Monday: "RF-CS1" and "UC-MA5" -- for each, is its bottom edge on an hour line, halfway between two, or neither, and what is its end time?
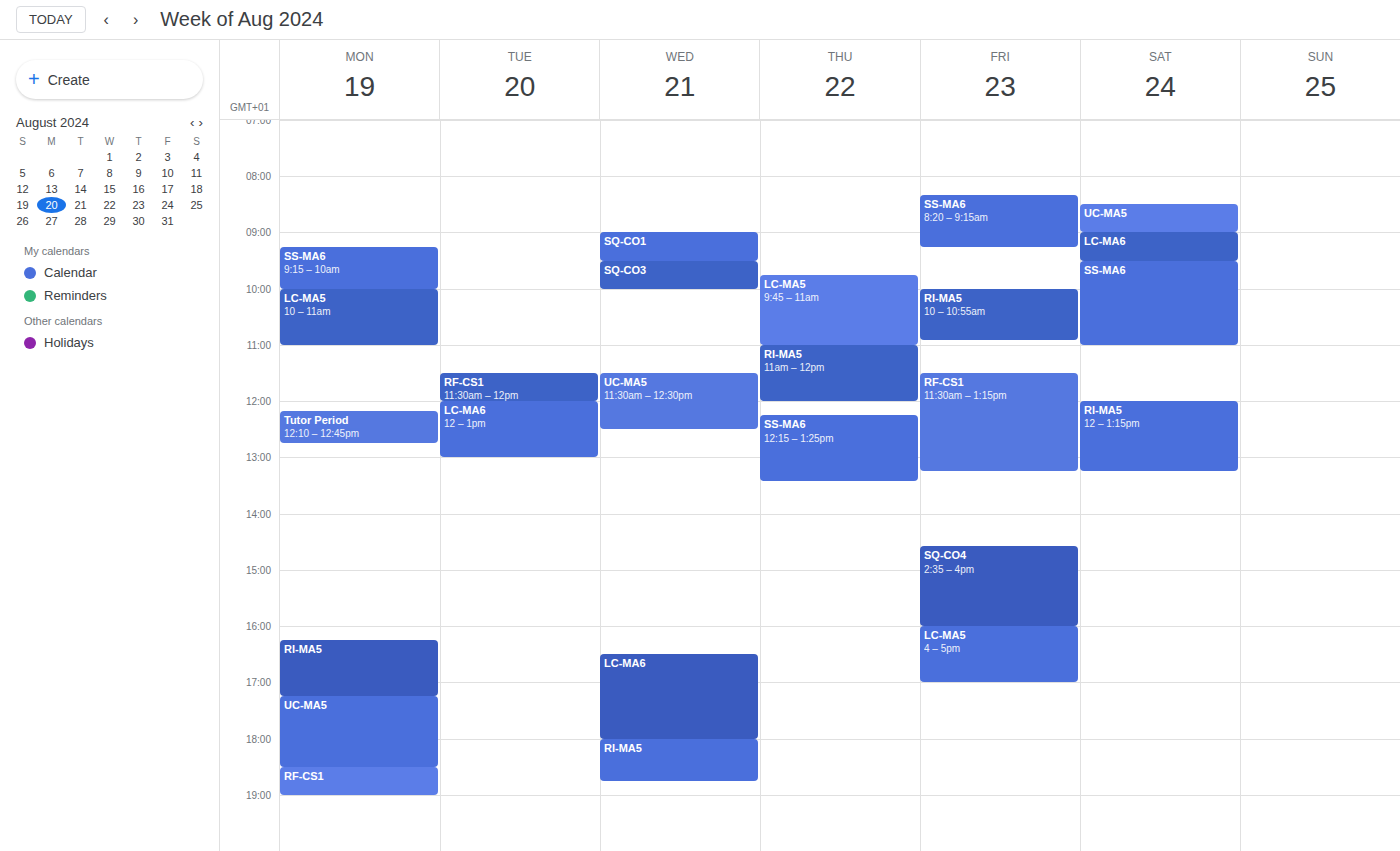
"RF-CS1": 7:00 PM, exactly on the 7 PM line. "UC-MA5": 6:30 PM, halfway between the 6 PM and 7 PM lines.